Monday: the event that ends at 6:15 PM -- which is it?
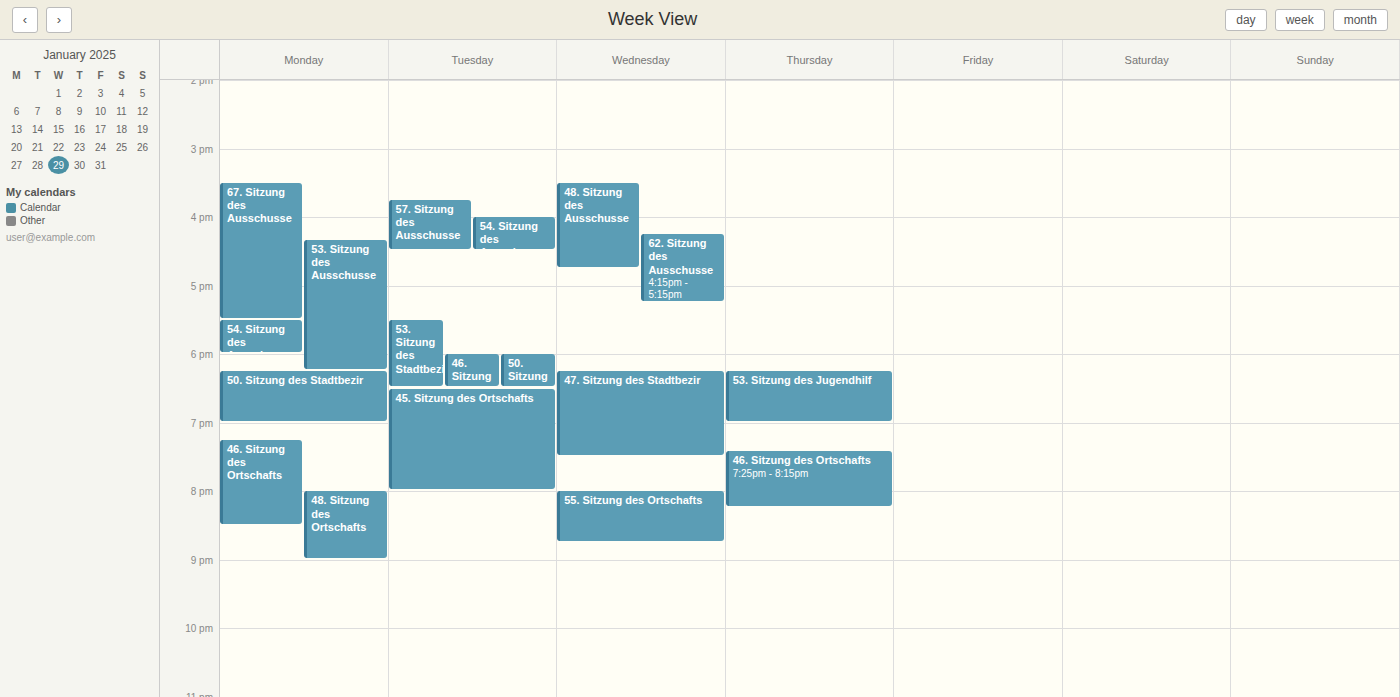
"53. Sitzung des Ausschusse"